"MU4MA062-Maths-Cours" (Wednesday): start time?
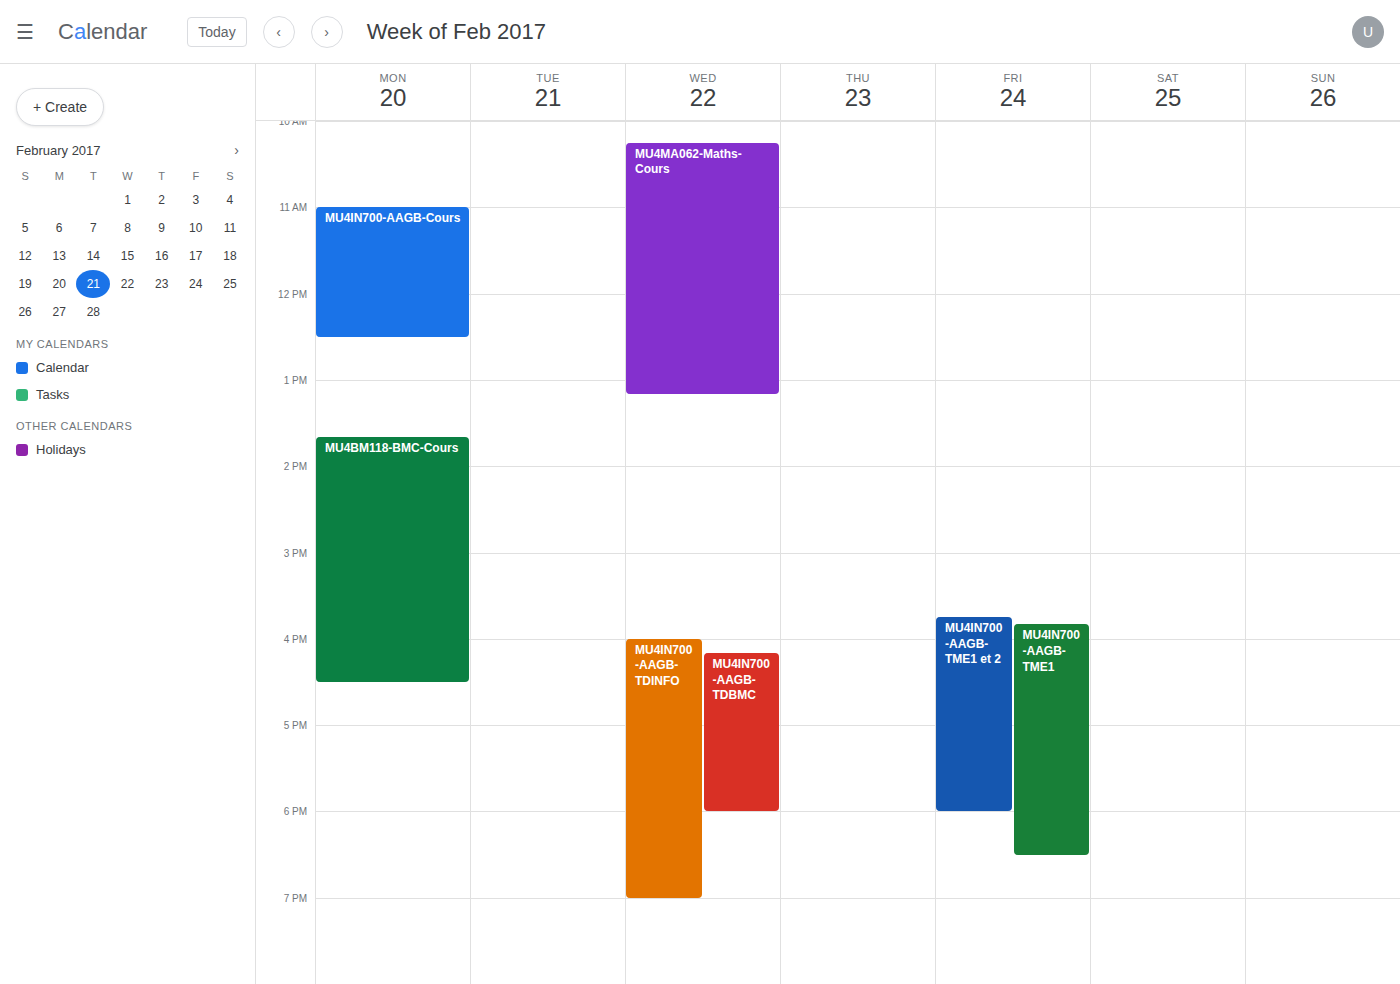
10:15